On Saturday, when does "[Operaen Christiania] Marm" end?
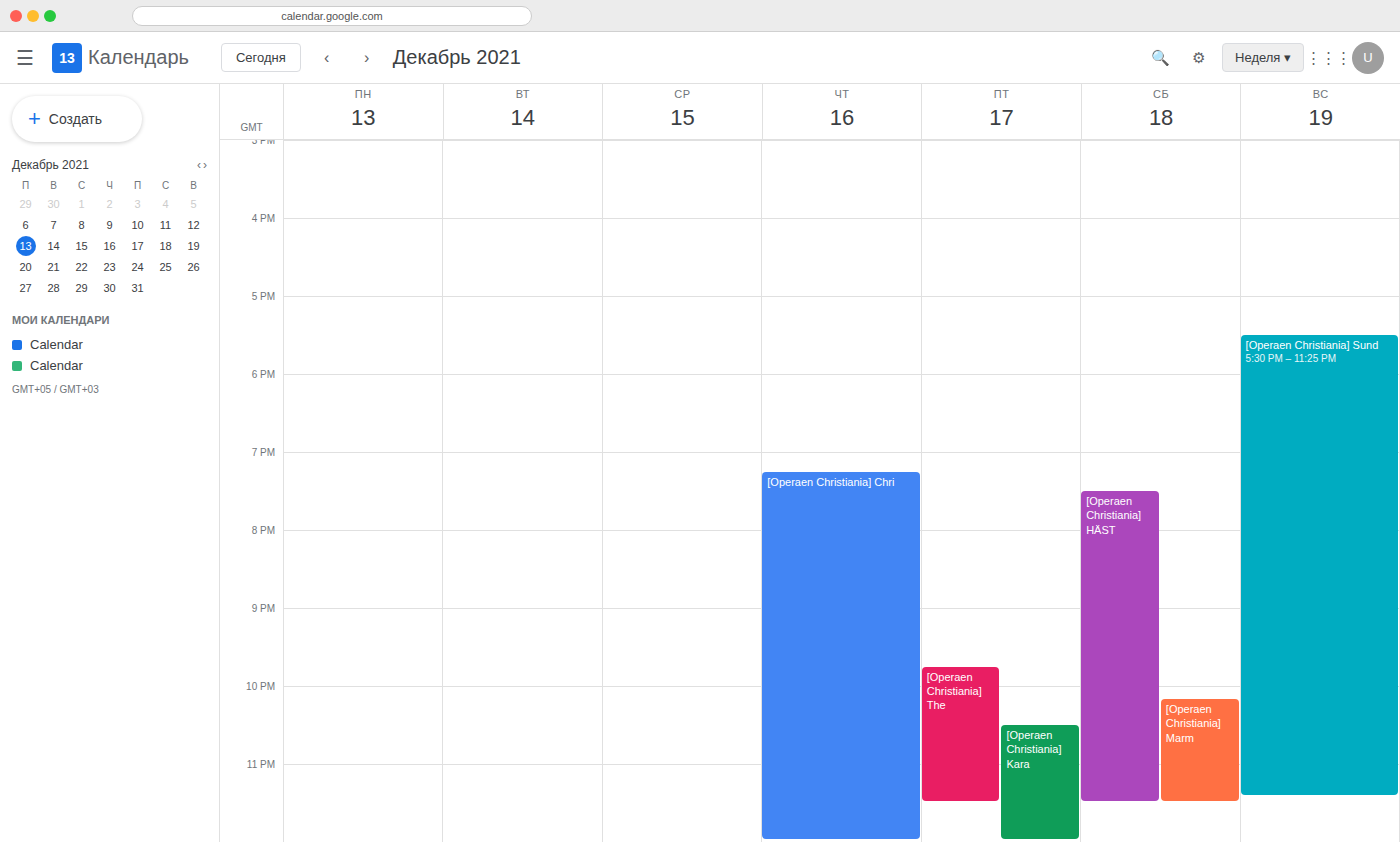
11:30 PM